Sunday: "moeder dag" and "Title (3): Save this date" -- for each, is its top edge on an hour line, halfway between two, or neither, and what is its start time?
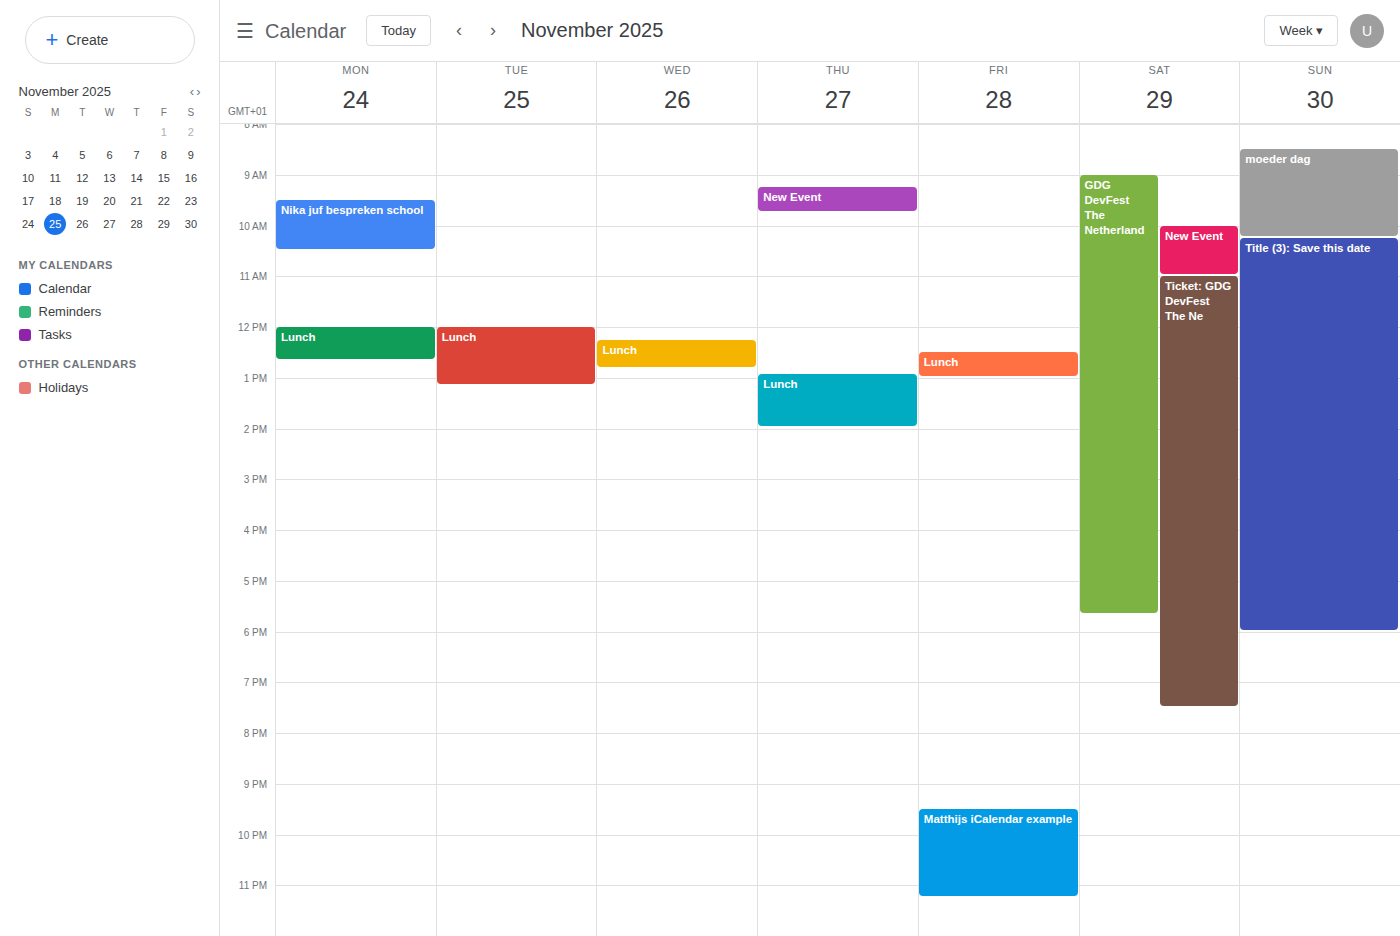
"moeder dag": 8:30 AM, halfway between the 8 AM and 9 AM lines. "Title (3): Save this date": 10:15 AM, neither: a quarter of the way from the 10 AM line to the 11 AM line.